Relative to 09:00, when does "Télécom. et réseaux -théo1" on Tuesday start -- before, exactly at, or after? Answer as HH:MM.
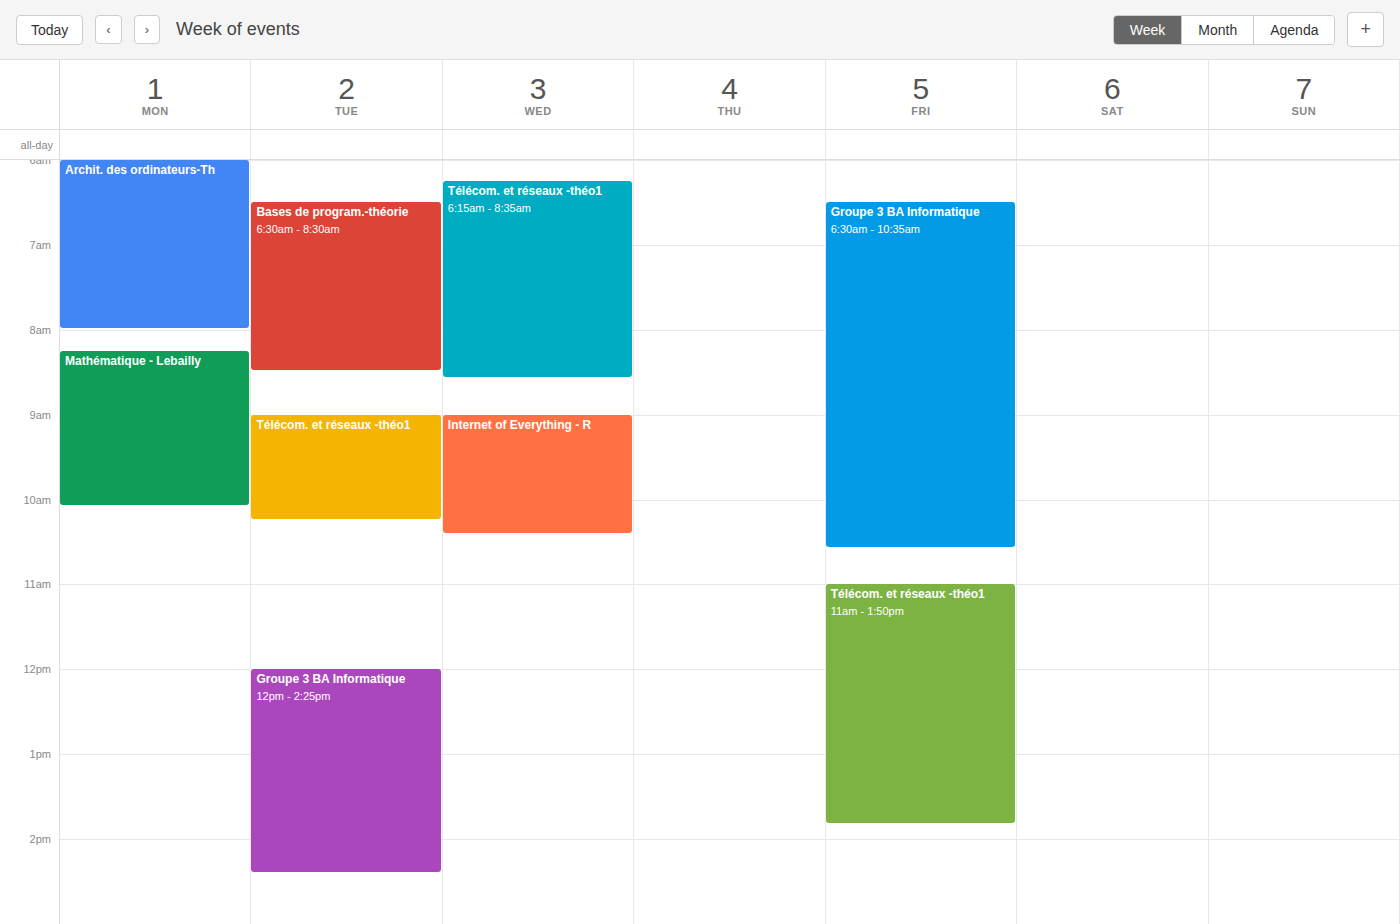
09:00 -- exactly at 09:00, on the 09:00 line.